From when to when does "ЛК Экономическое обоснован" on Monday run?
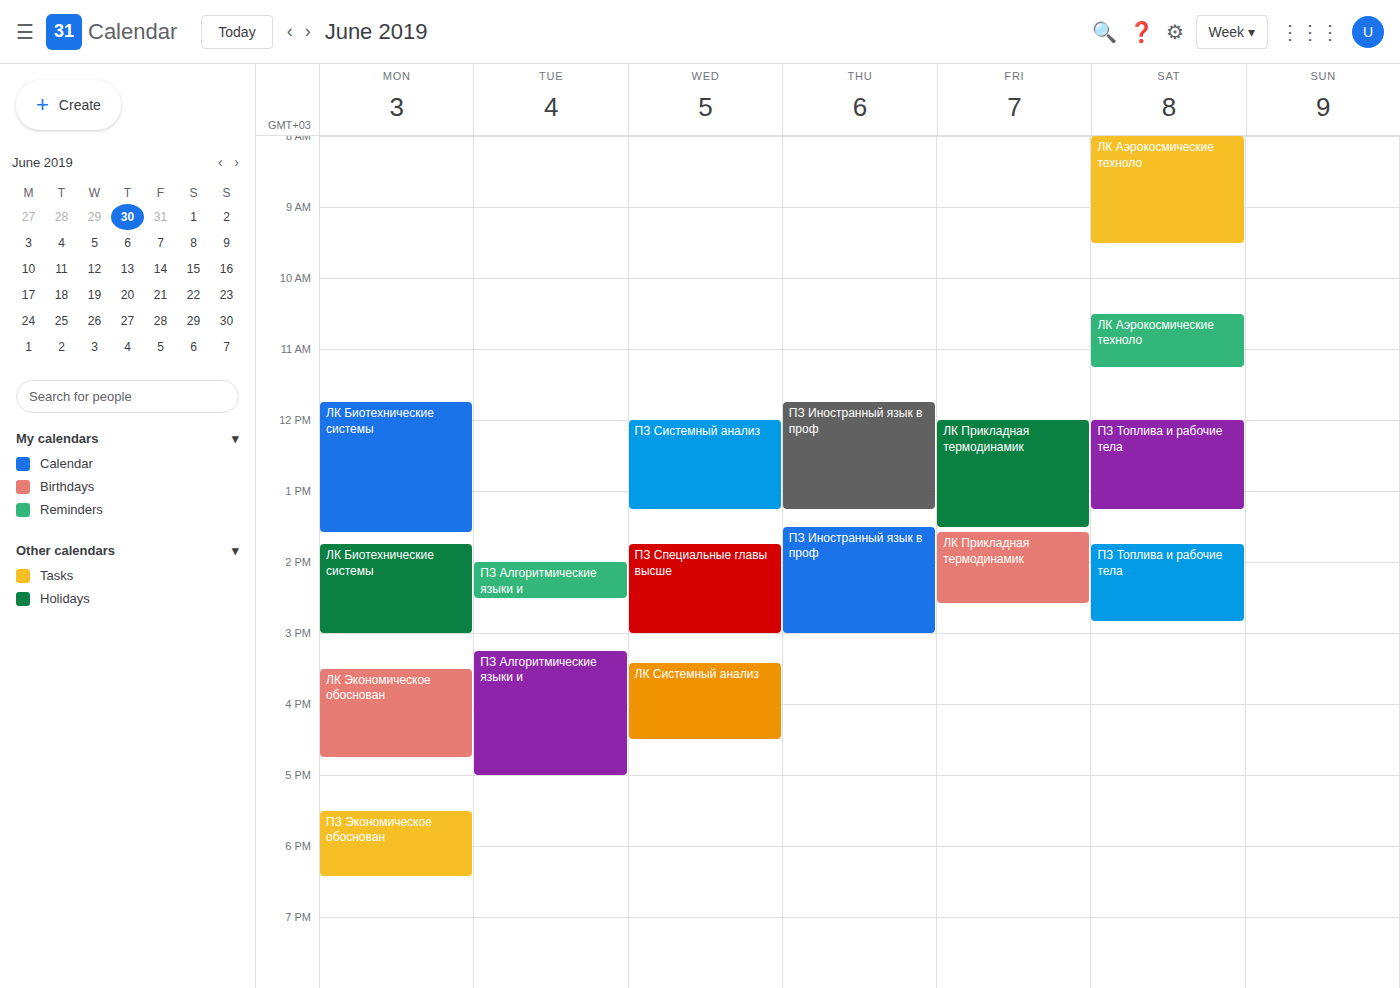
3:30 PM to 4:45 PM